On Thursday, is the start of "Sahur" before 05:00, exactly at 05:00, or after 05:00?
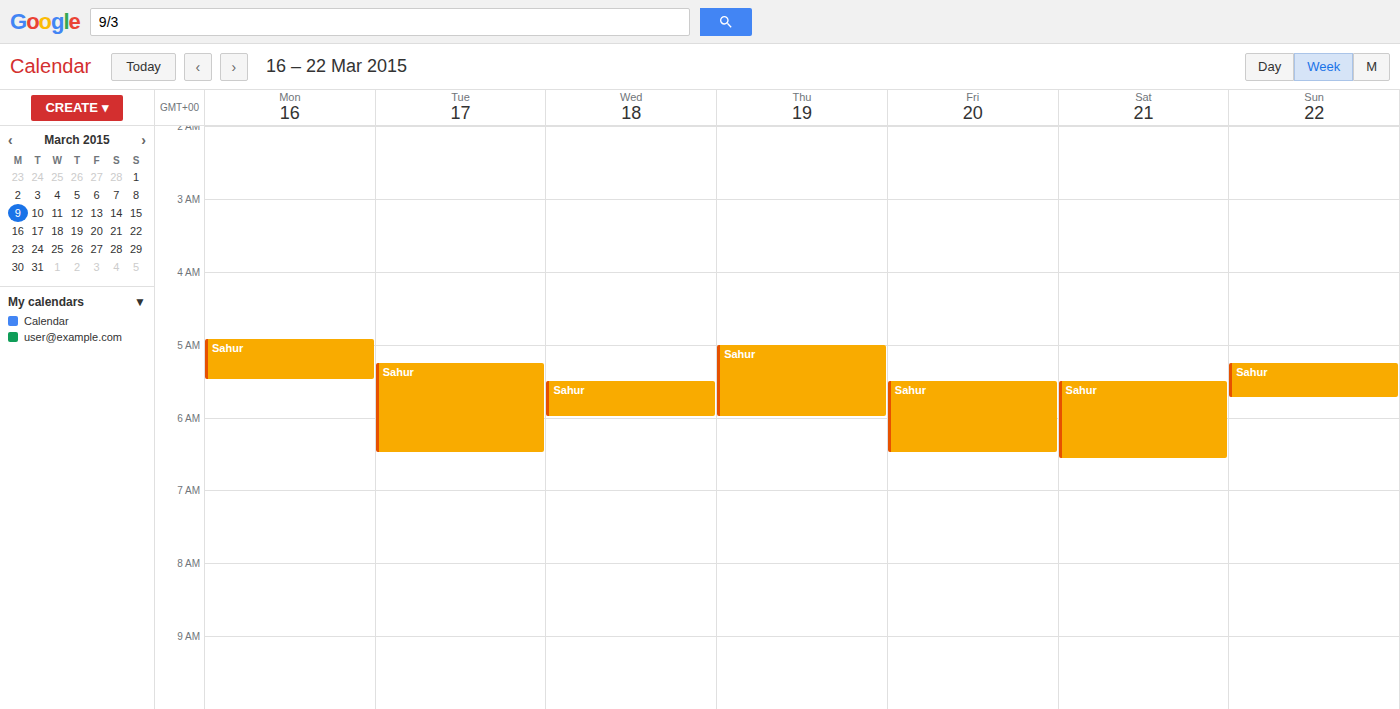
05:00 -- exactly at 05:00, on the 05:00 line.